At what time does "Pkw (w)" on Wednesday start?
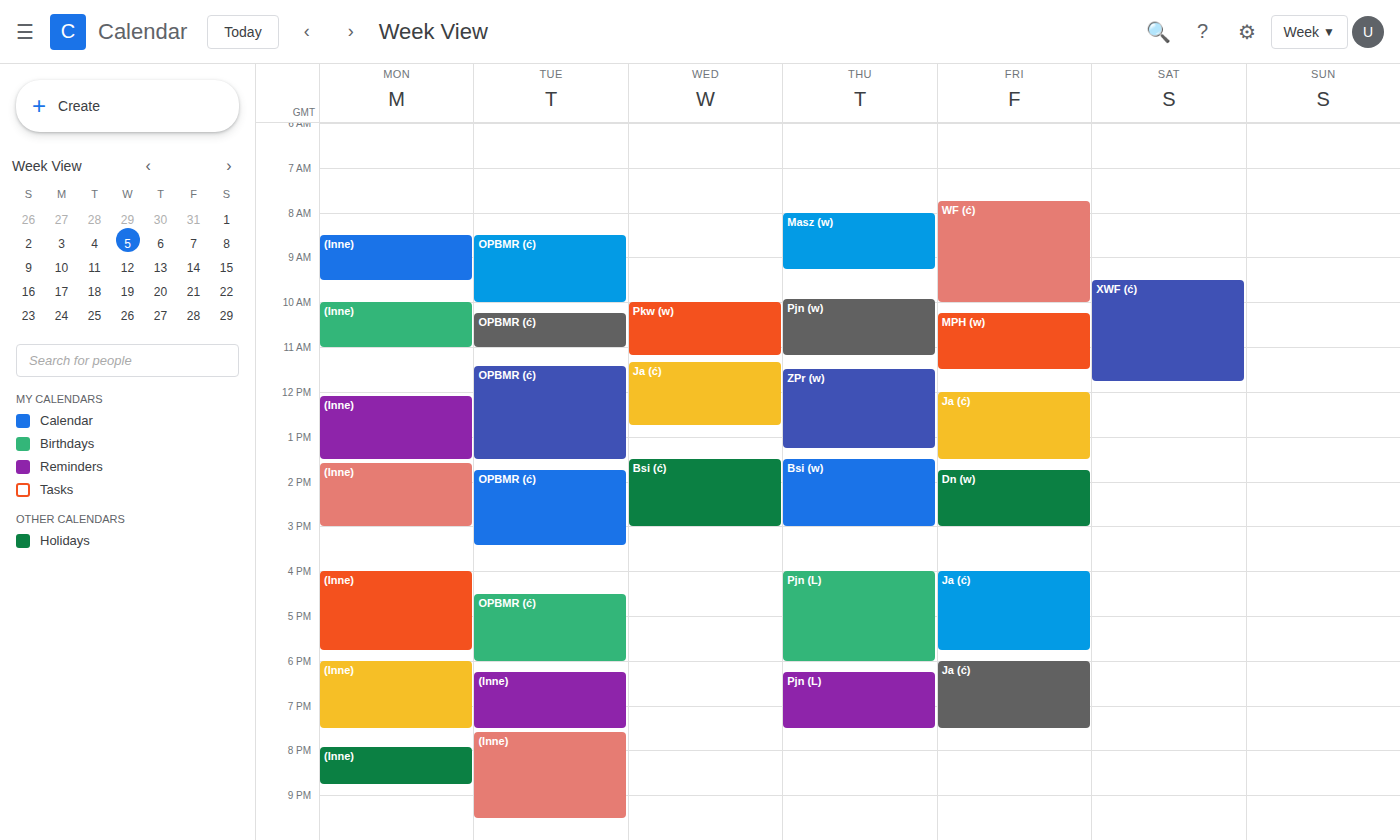
10:00